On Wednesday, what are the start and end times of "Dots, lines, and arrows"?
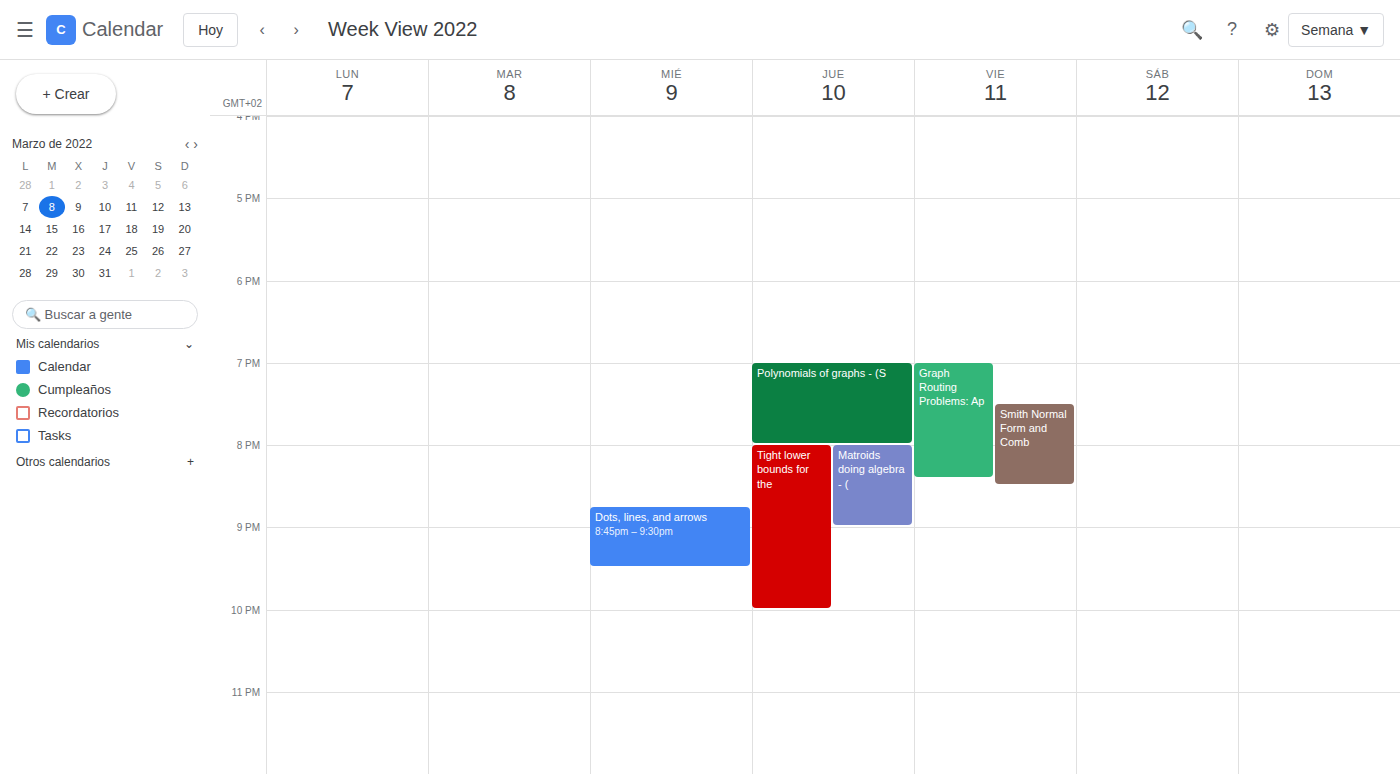
20:45 to 21:30